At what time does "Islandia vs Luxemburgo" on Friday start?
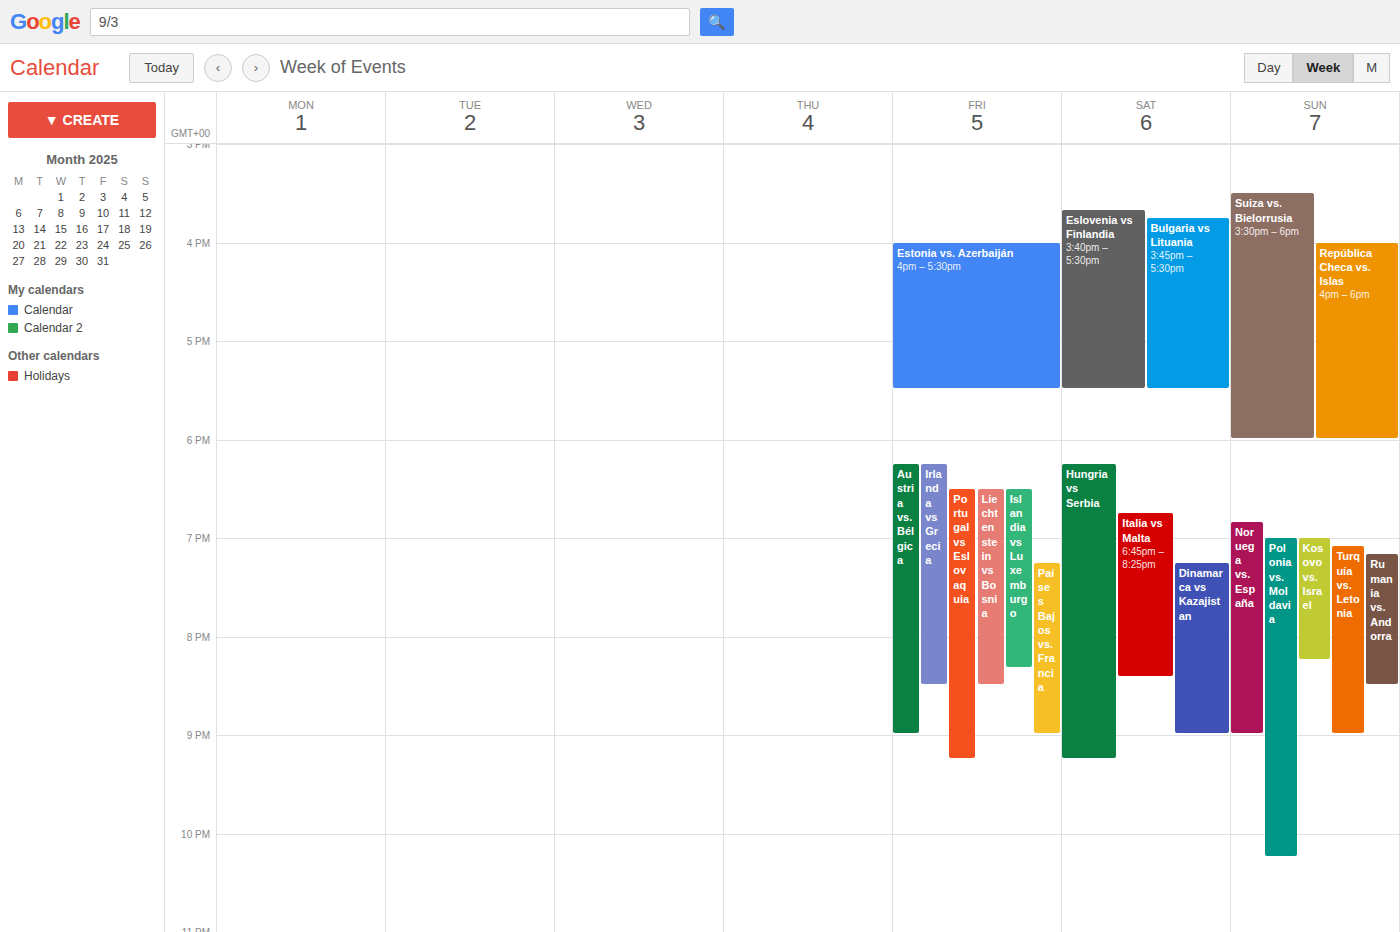
6:30 PM